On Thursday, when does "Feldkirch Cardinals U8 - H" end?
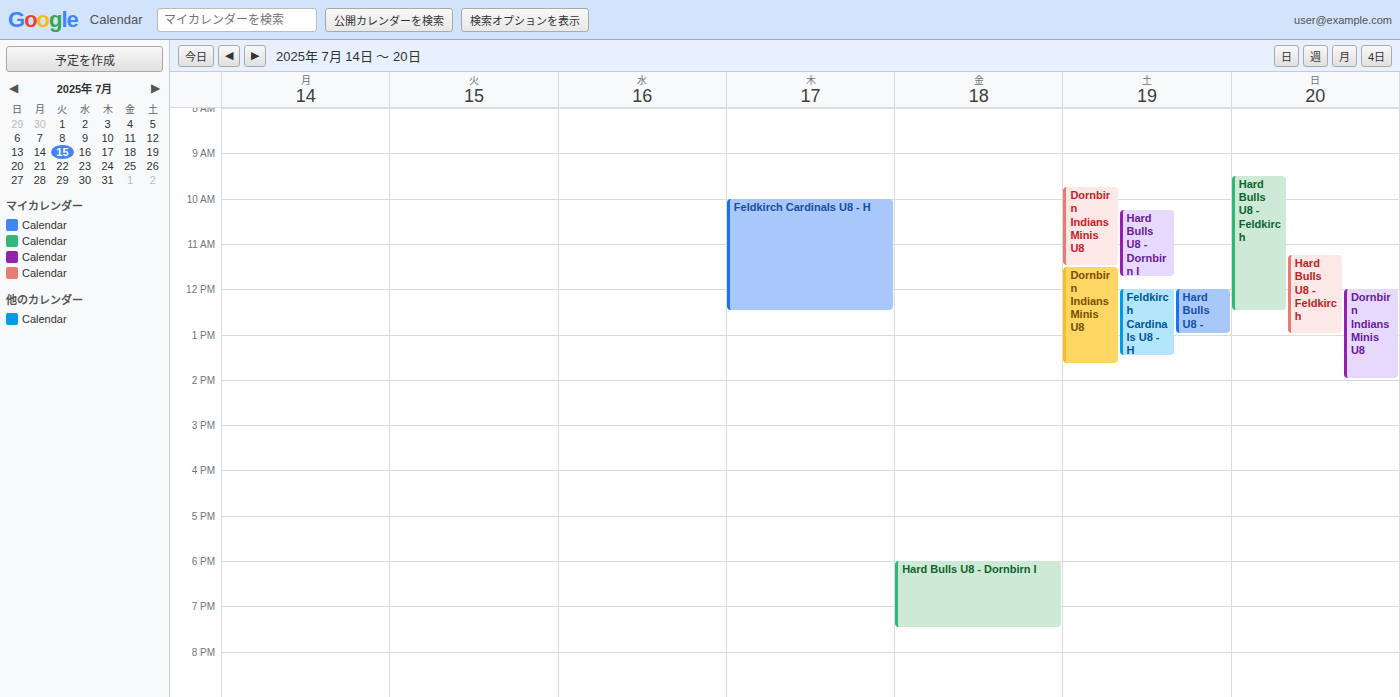
12:30 PM